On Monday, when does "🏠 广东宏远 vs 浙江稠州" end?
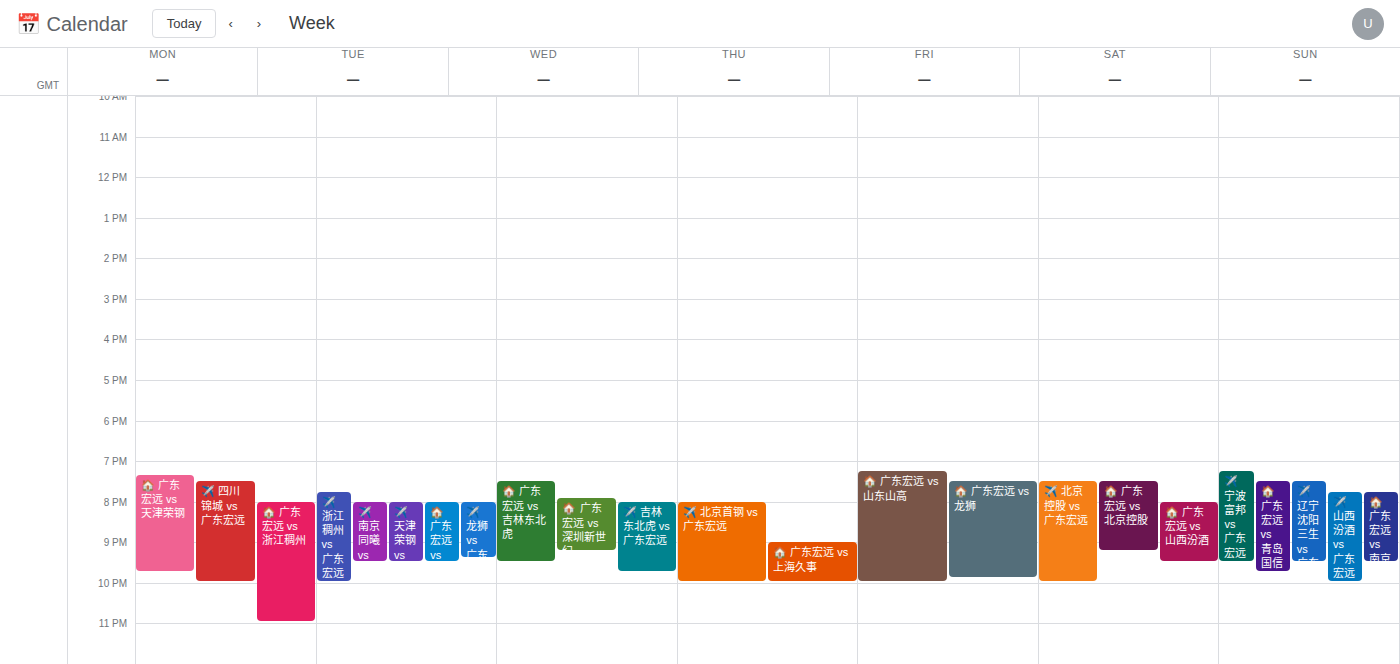
11:00 PM